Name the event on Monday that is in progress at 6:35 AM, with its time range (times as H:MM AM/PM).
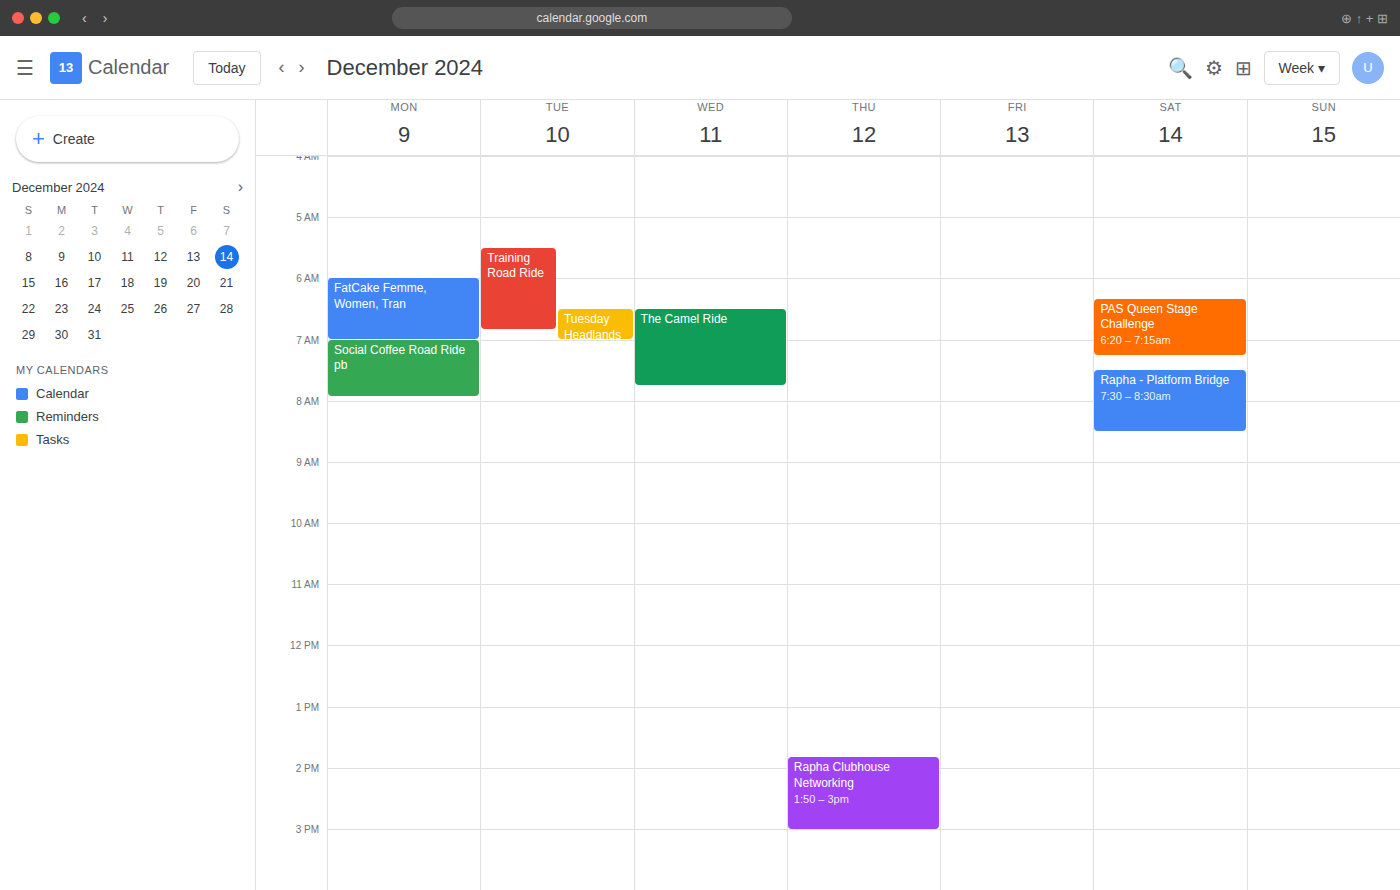
"FatCake Femme, Women, Tran", 6:00 AM to 7:00 AM